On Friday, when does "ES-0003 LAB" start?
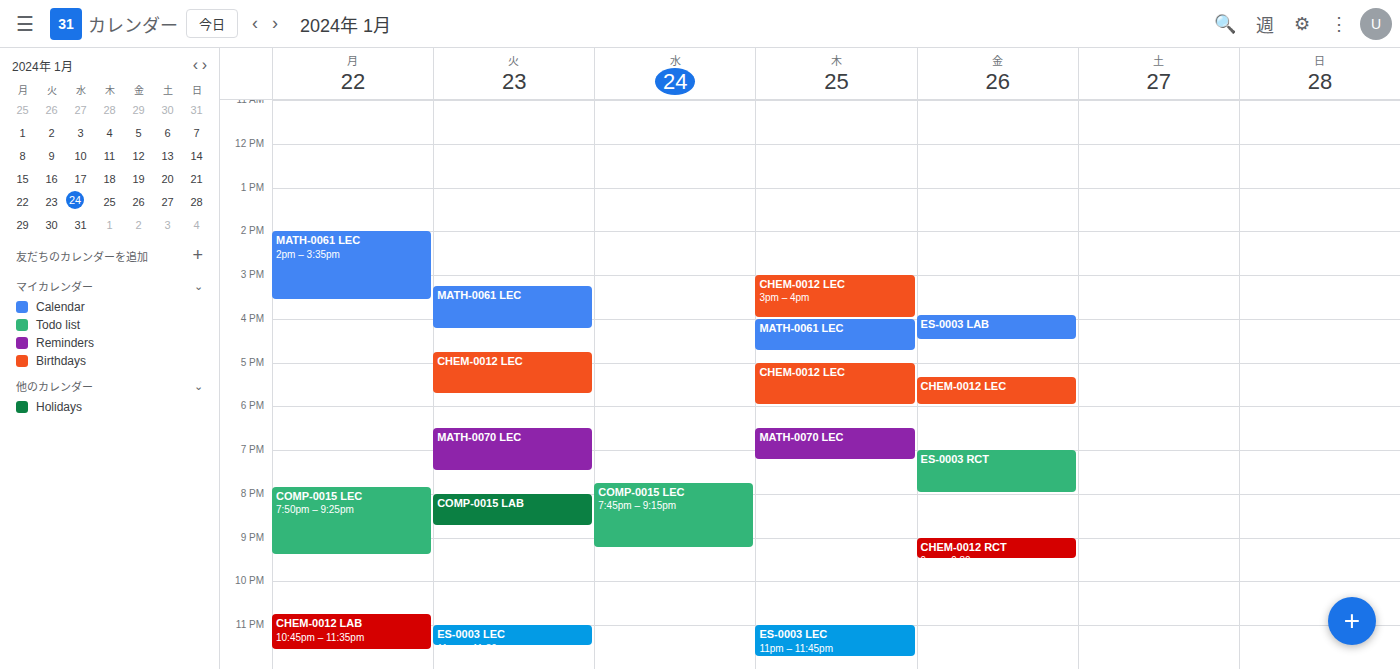
3:55 PM